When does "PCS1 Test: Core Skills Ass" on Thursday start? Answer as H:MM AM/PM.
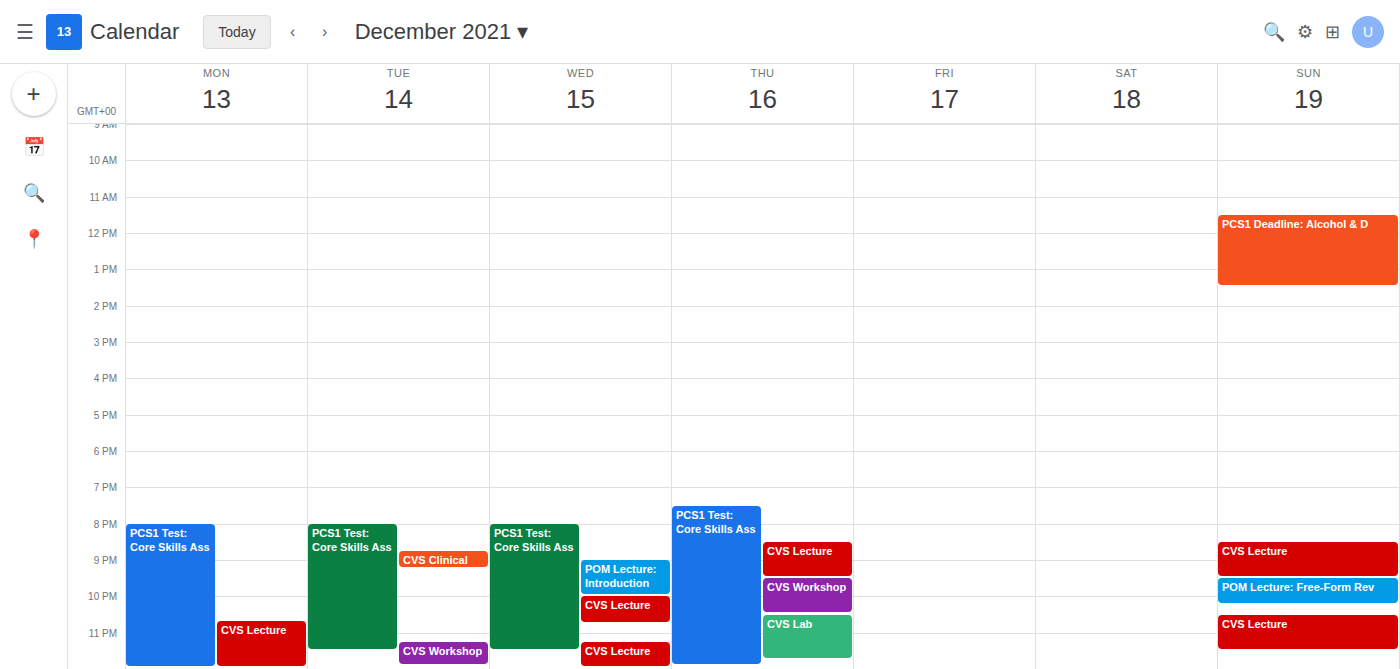
7:30 PM